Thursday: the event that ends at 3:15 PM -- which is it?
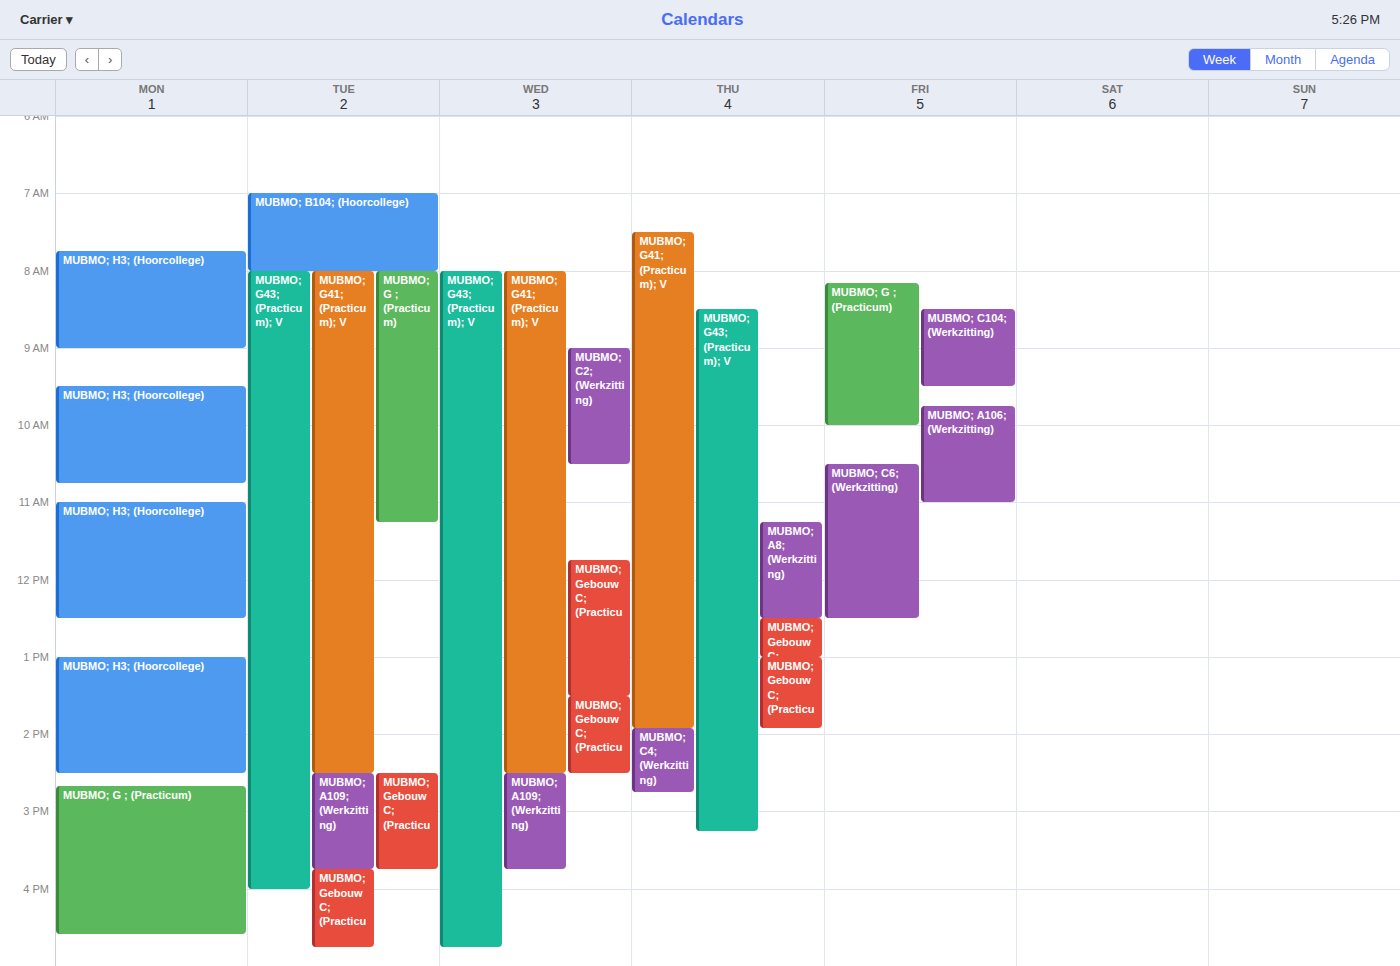
"MUBMO; G43; (Practicum); V"